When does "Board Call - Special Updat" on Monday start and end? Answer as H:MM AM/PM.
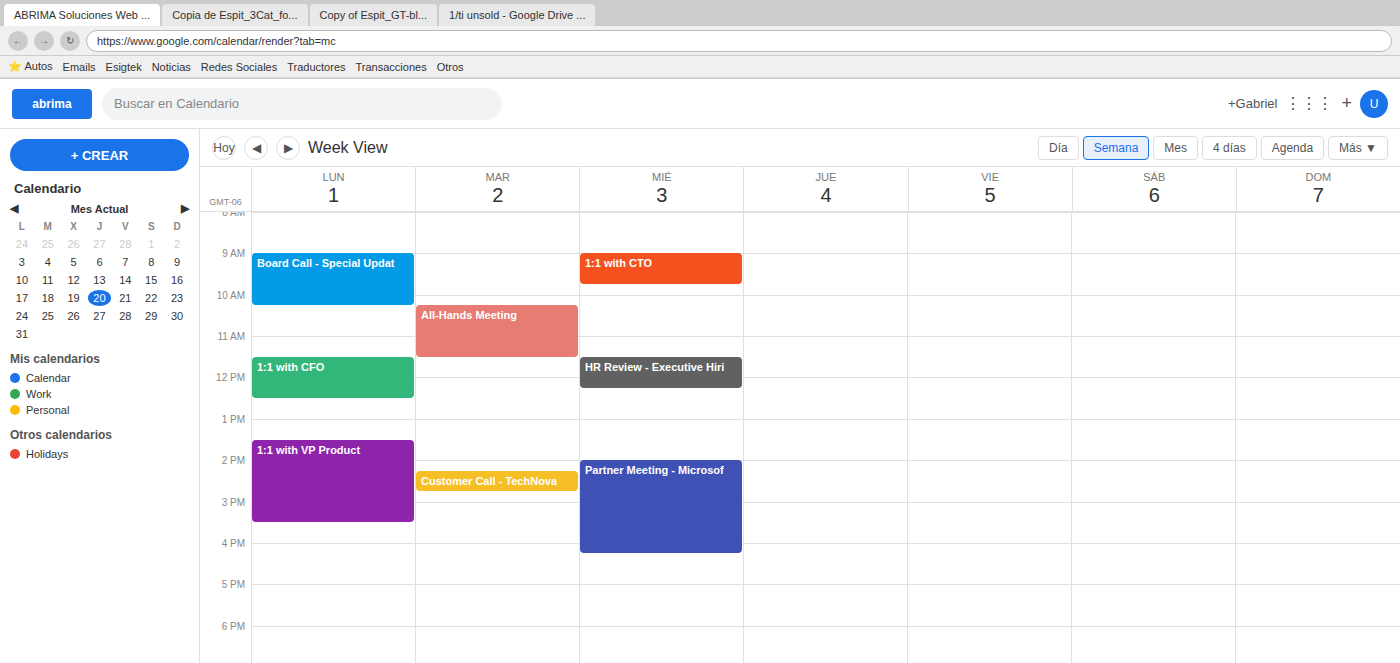
9:00 AM to 10:15 AM